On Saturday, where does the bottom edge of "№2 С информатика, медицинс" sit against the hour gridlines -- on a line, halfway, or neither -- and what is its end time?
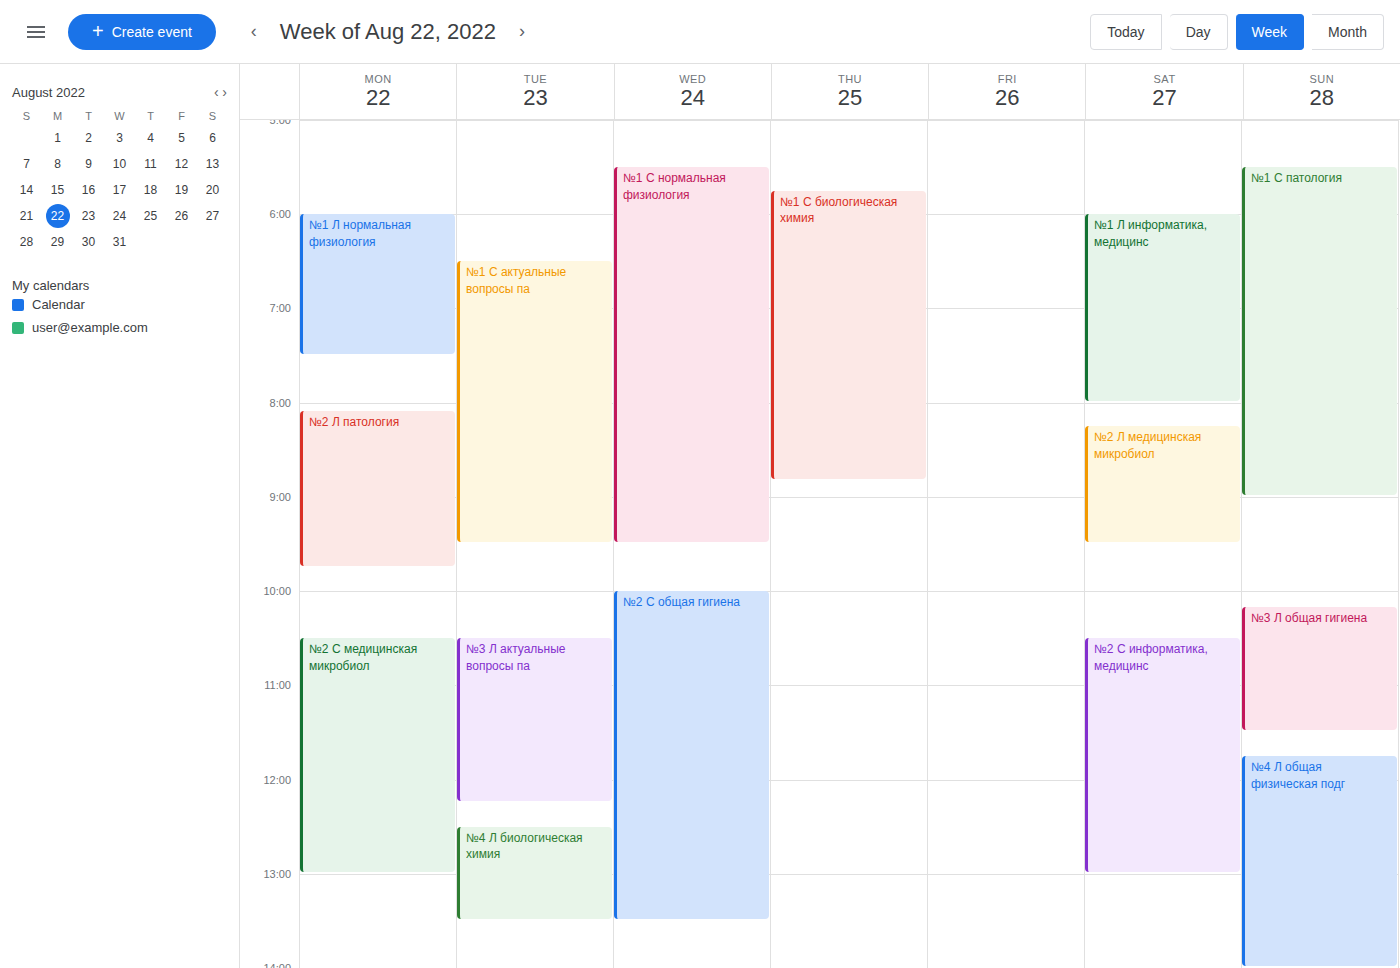
1:00 PM -- exactly on the 1 PM line.